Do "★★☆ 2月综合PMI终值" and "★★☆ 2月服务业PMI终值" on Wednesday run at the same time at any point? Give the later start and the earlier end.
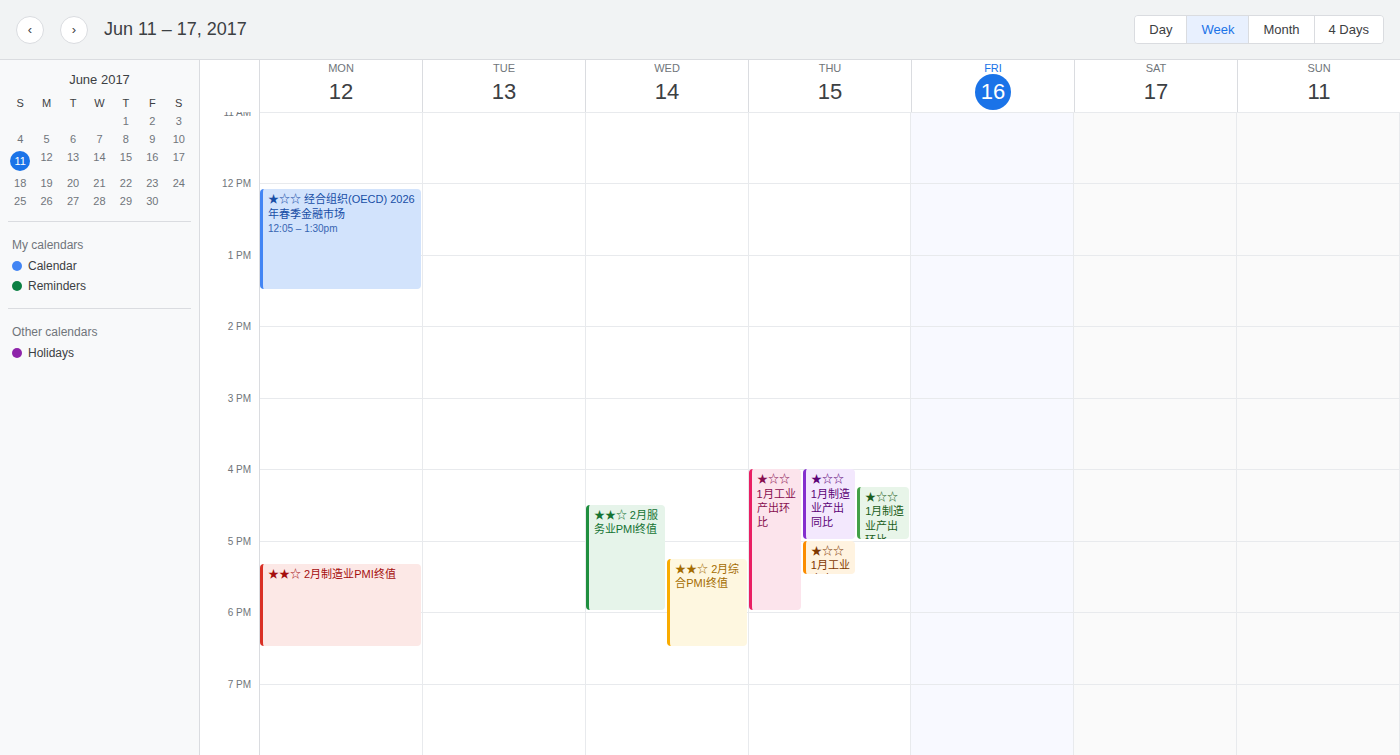
"★★☆ 2月综合PMI终值" starts at 5:15 PM, before "★★☆ 2月服务业PMI终值" ends at 6:00 PM -- they overlap.